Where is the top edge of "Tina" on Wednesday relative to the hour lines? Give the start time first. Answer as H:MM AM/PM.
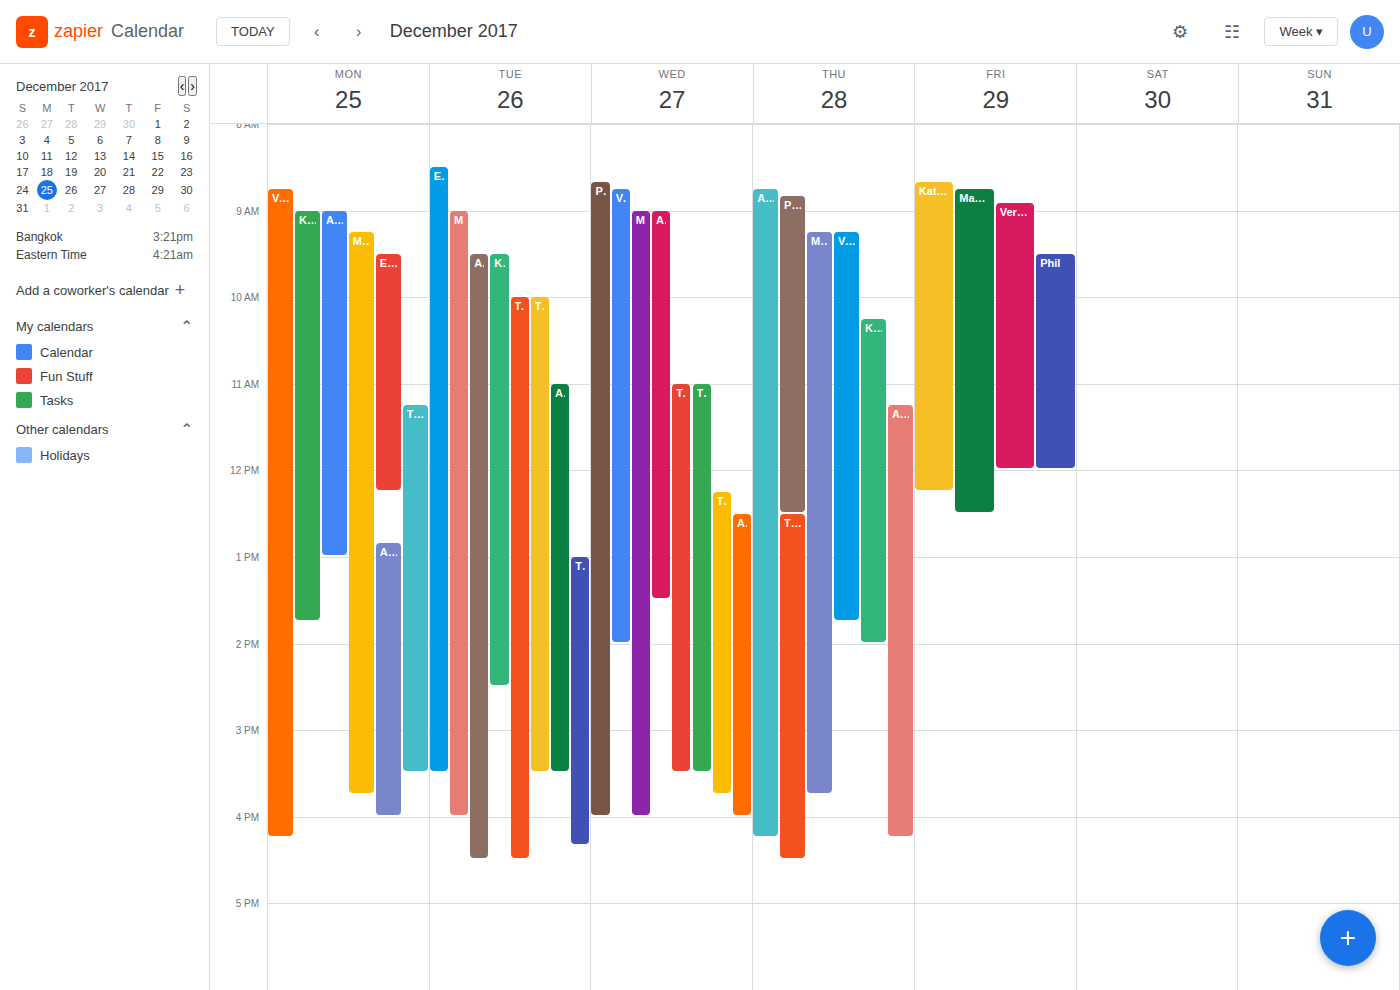
11:00 AM -- exactly on the 11 AM line.